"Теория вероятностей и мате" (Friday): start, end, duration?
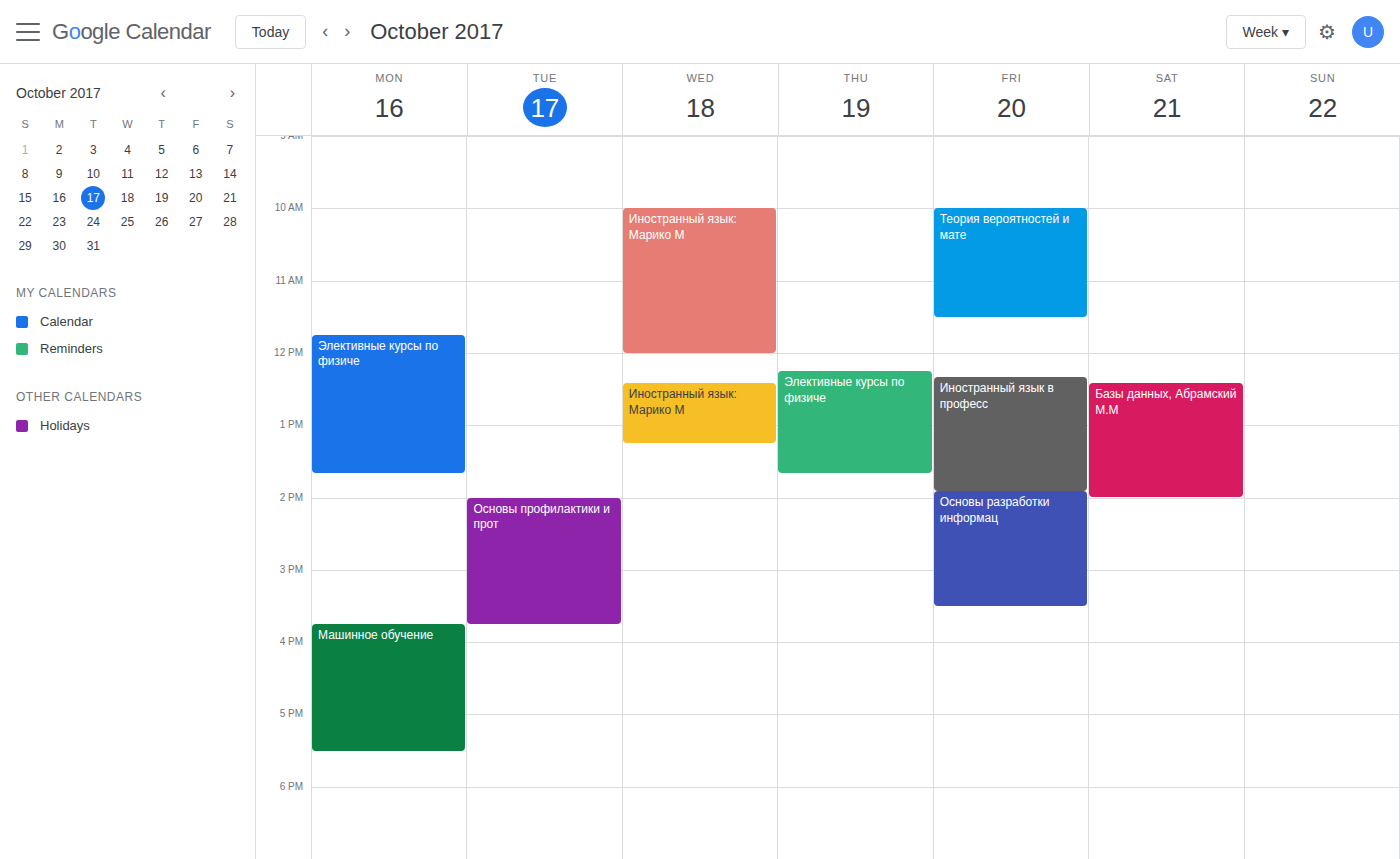
10:00 AM to 11:30 AM, 1 hour 30 minutes